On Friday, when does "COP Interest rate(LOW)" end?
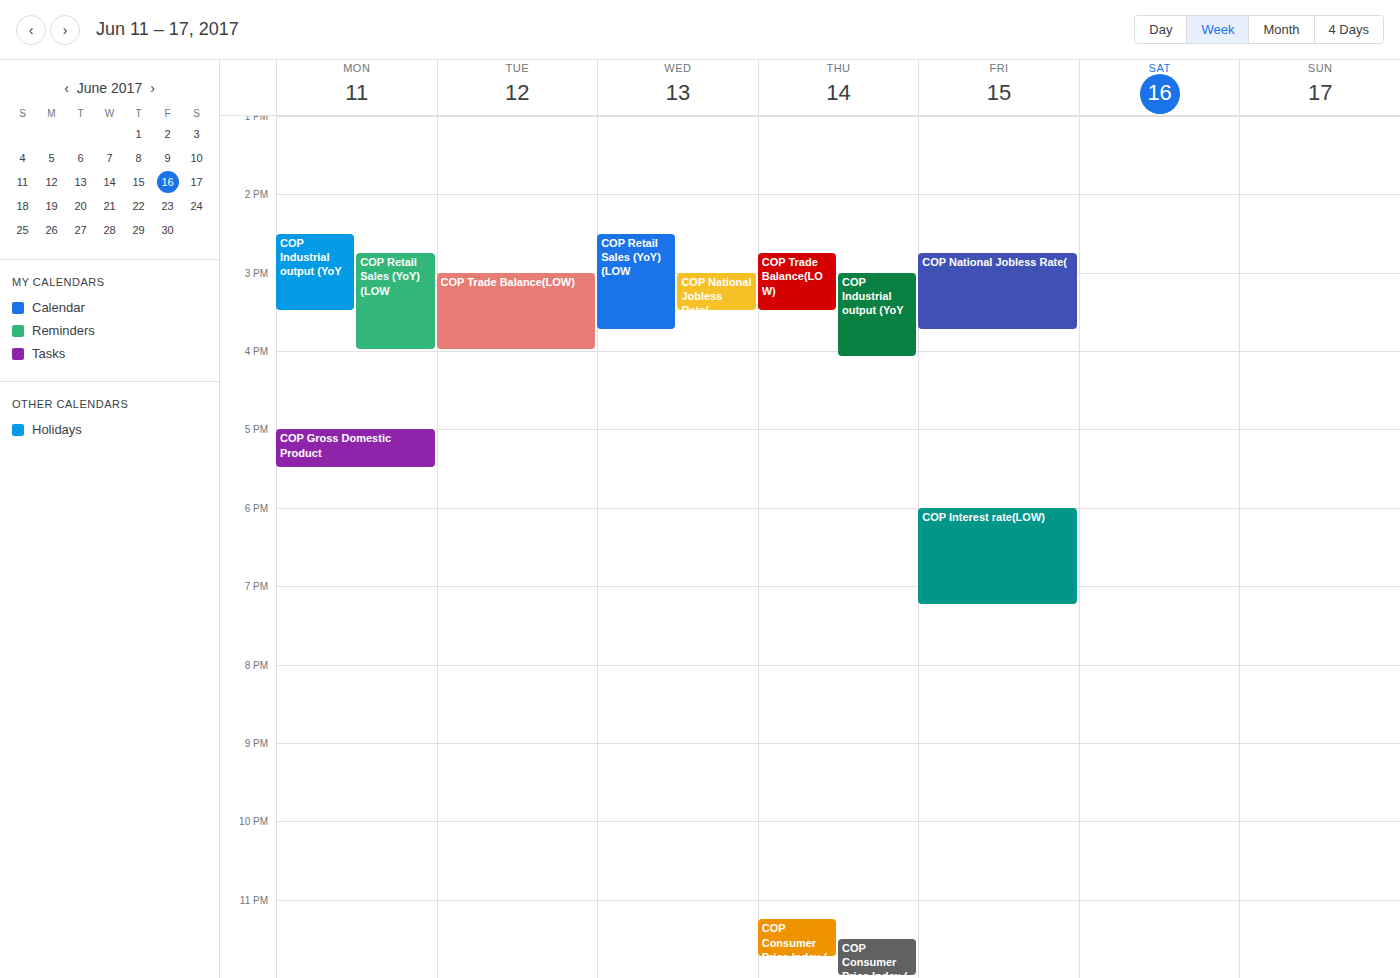
7:15 PM